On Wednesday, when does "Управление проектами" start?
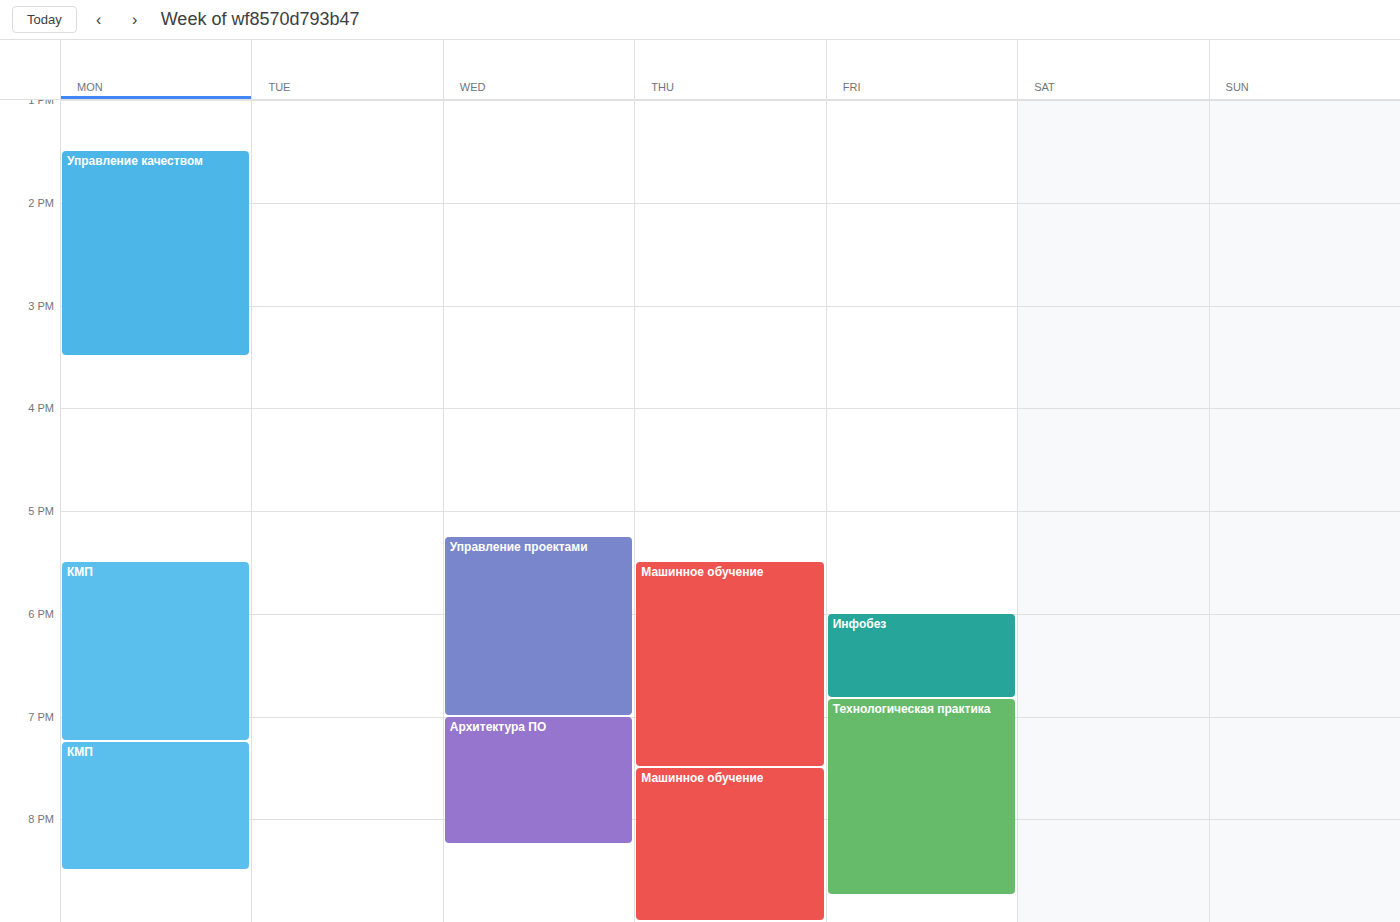
5:15 PM